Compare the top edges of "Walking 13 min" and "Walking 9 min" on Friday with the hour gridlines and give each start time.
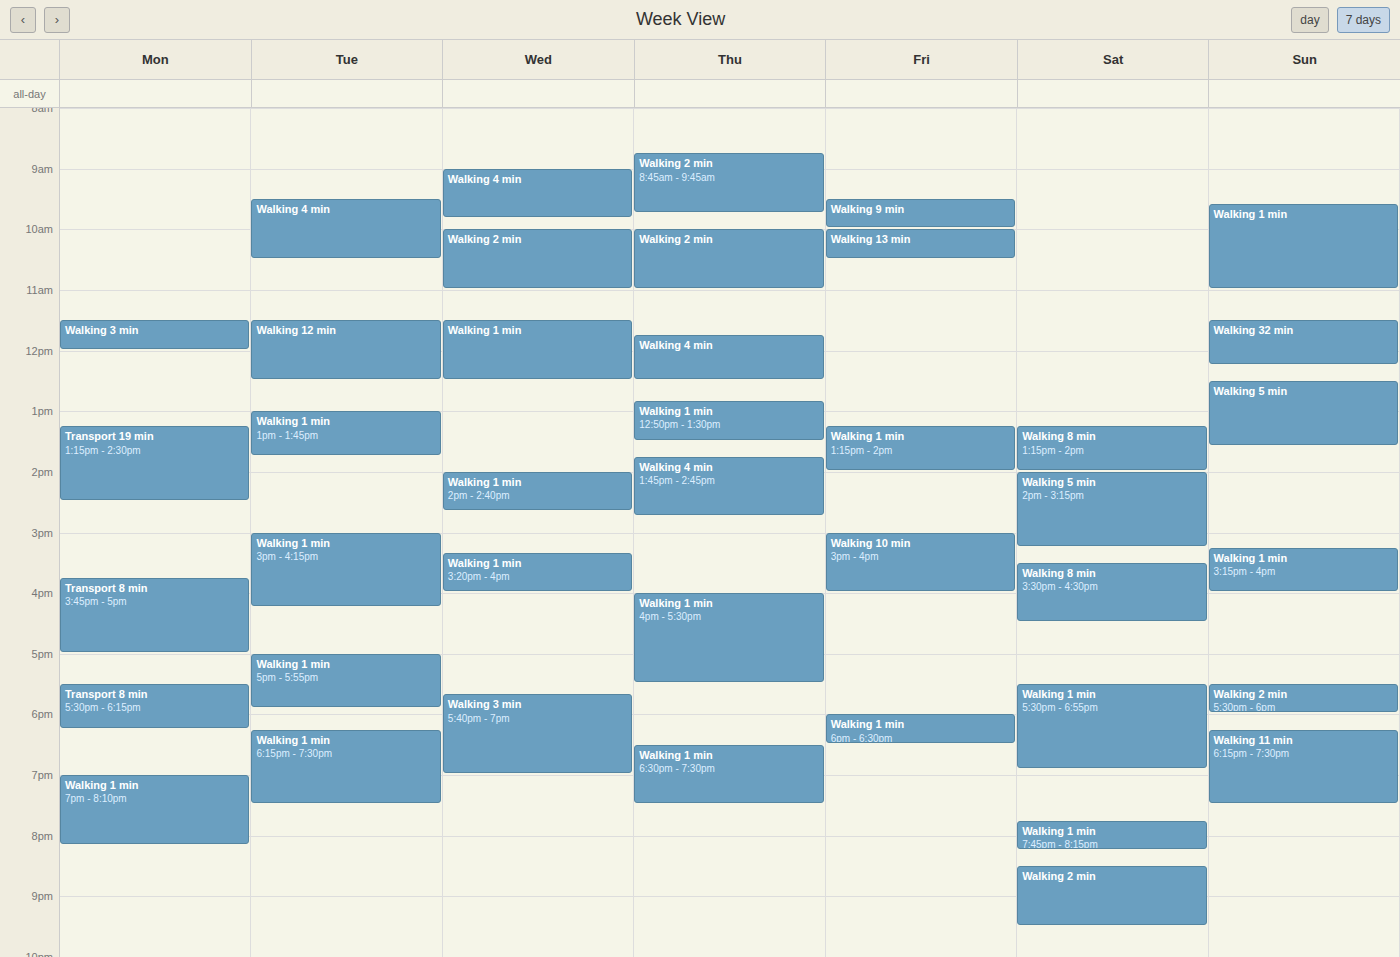
"Walking 13 min": 10:00 AM, exactly on the 10 AM line. "Walking 9 min": 9:30 AM, halfway between the 9 AM and 10 AM lines.